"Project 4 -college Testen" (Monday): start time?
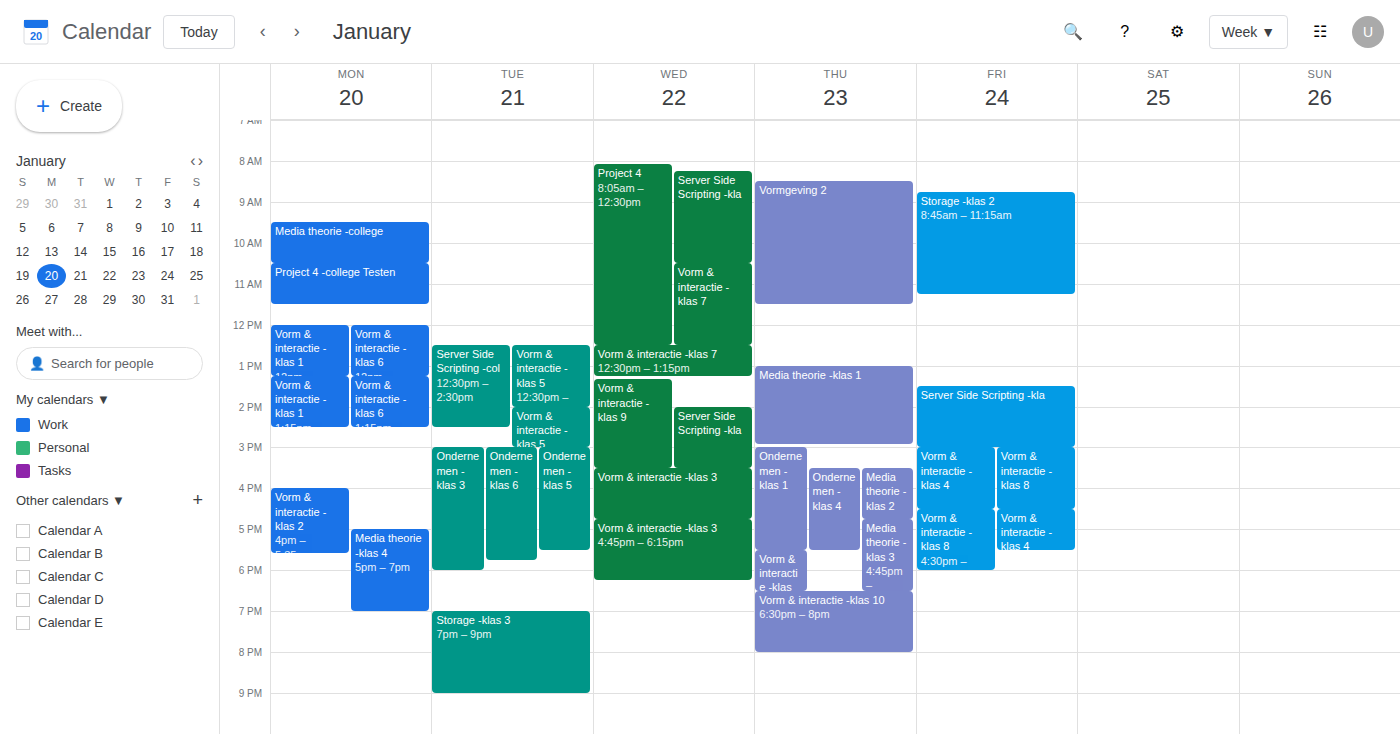
10:30 AM